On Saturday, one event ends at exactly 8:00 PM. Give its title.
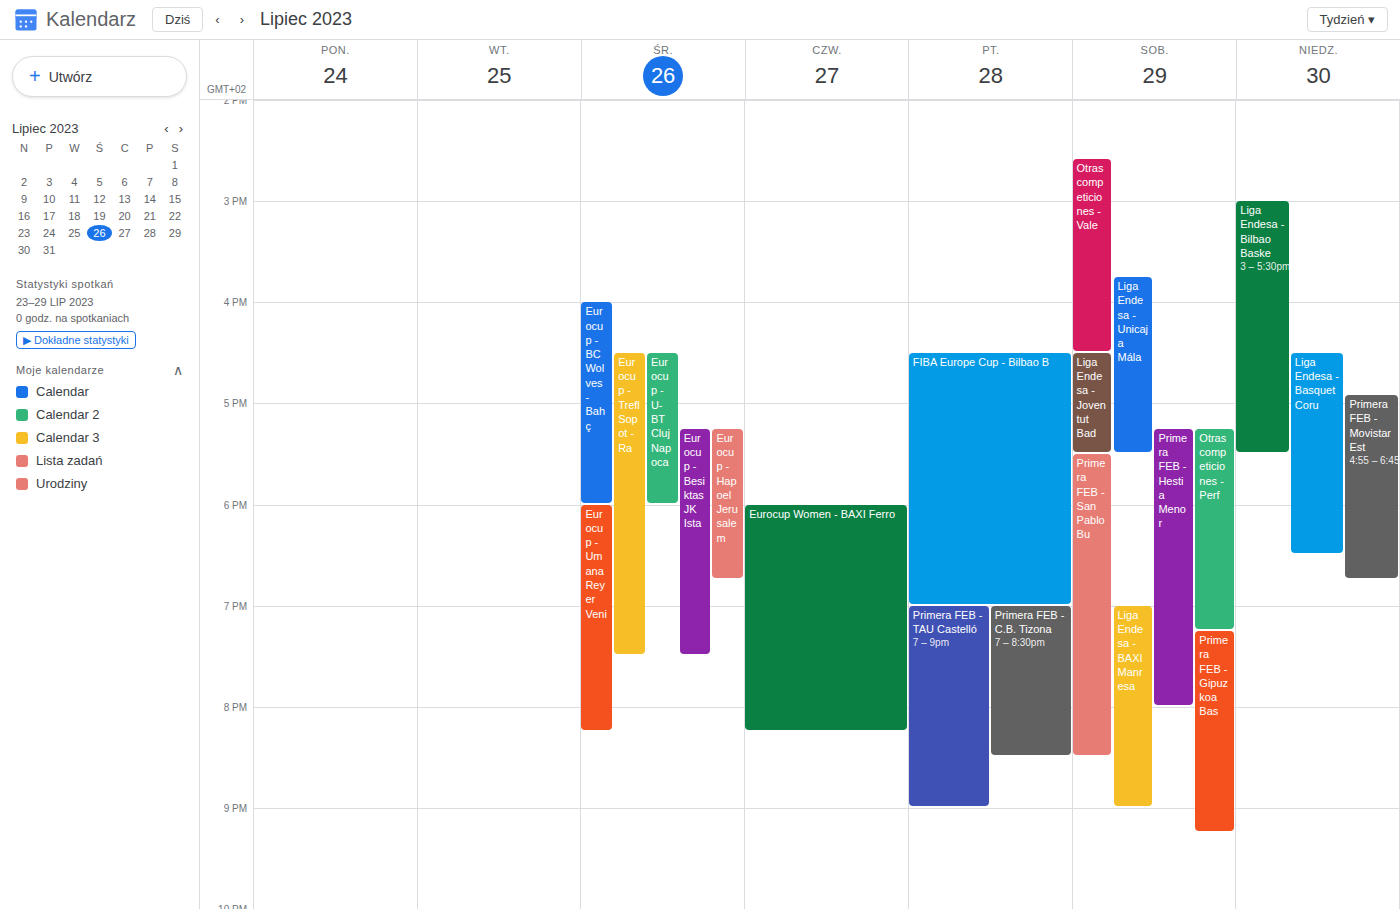
"Primera FEB - Hestia Menor"